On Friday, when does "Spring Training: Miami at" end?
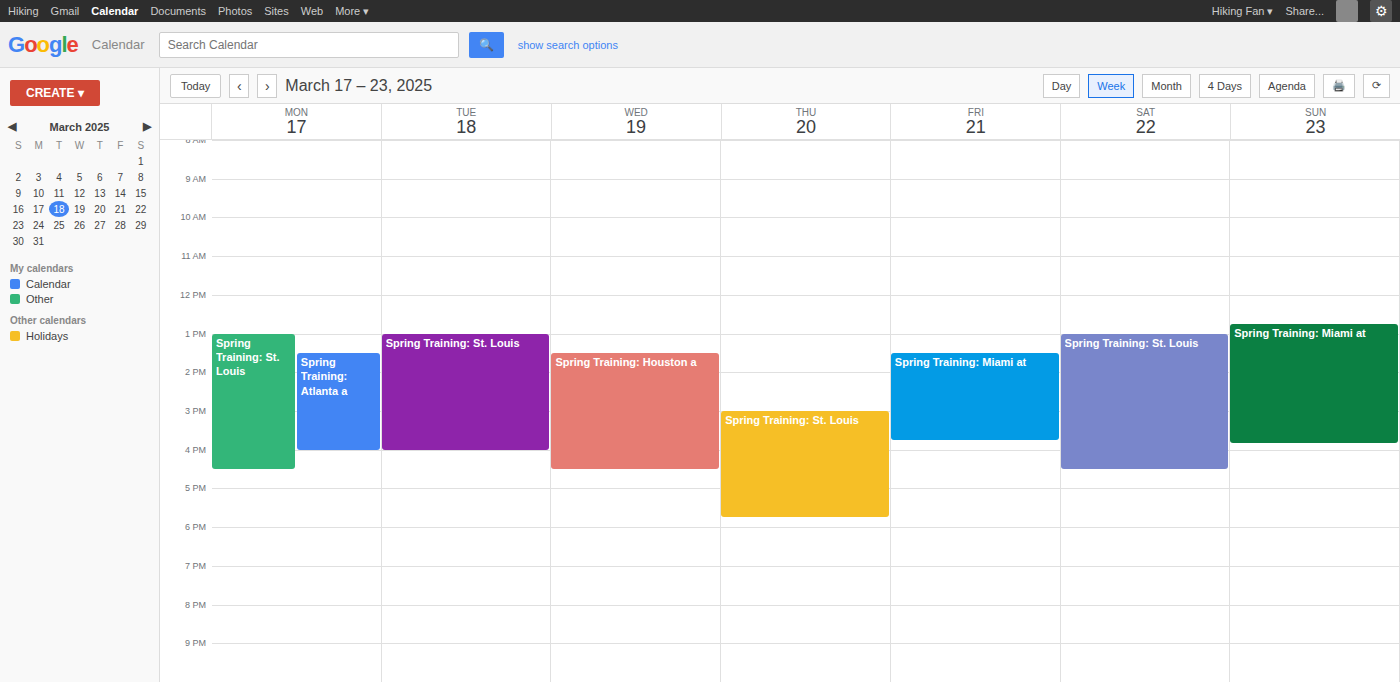
3:45 PM